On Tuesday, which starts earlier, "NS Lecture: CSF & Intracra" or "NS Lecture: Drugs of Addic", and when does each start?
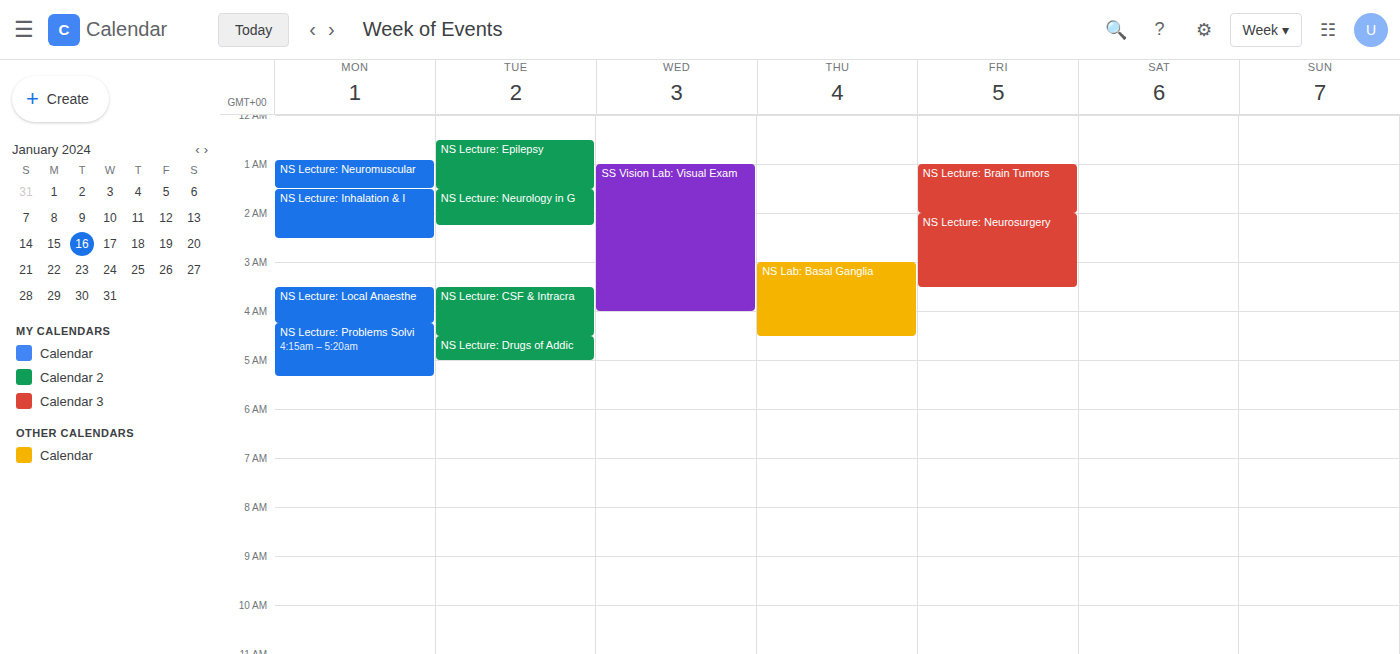
"NS Lecture: CSF & Intracra" 3:30 AM; "NS Lecture: Drugs of Addic" 4:30 AM.